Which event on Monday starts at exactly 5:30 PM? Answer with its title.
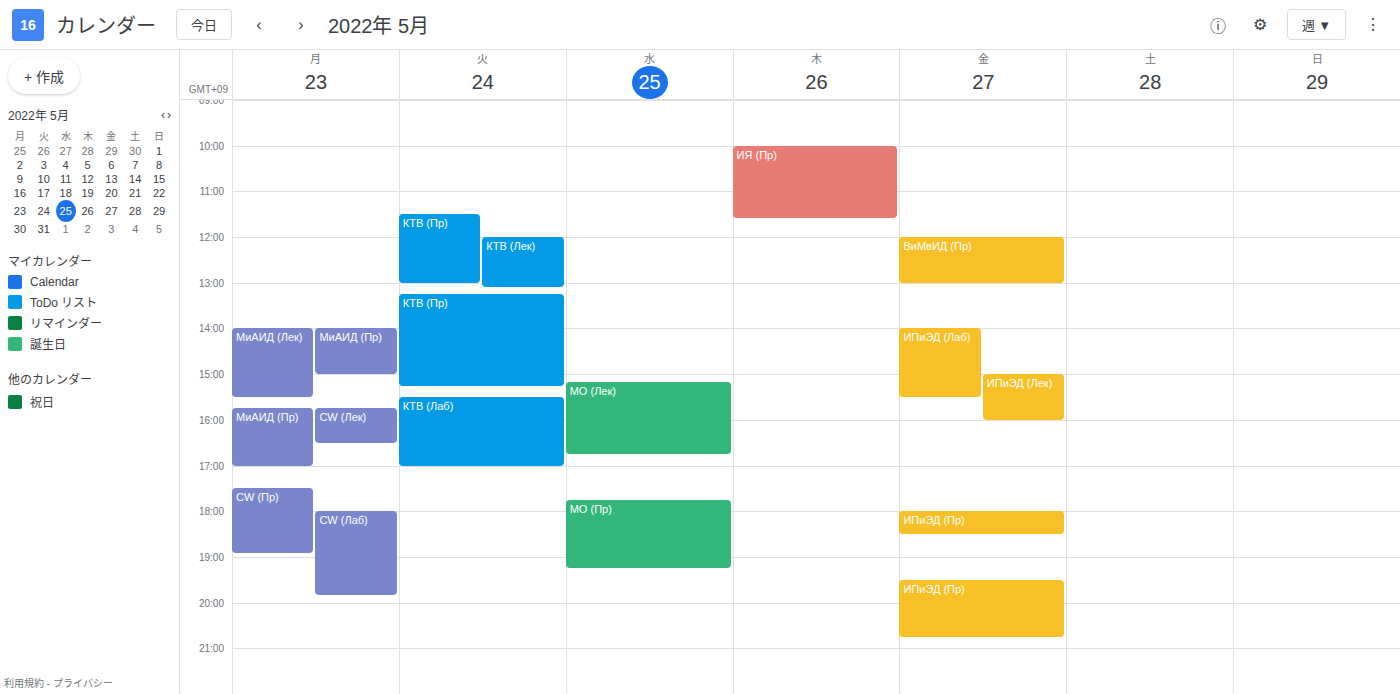
"СW (Пр)"